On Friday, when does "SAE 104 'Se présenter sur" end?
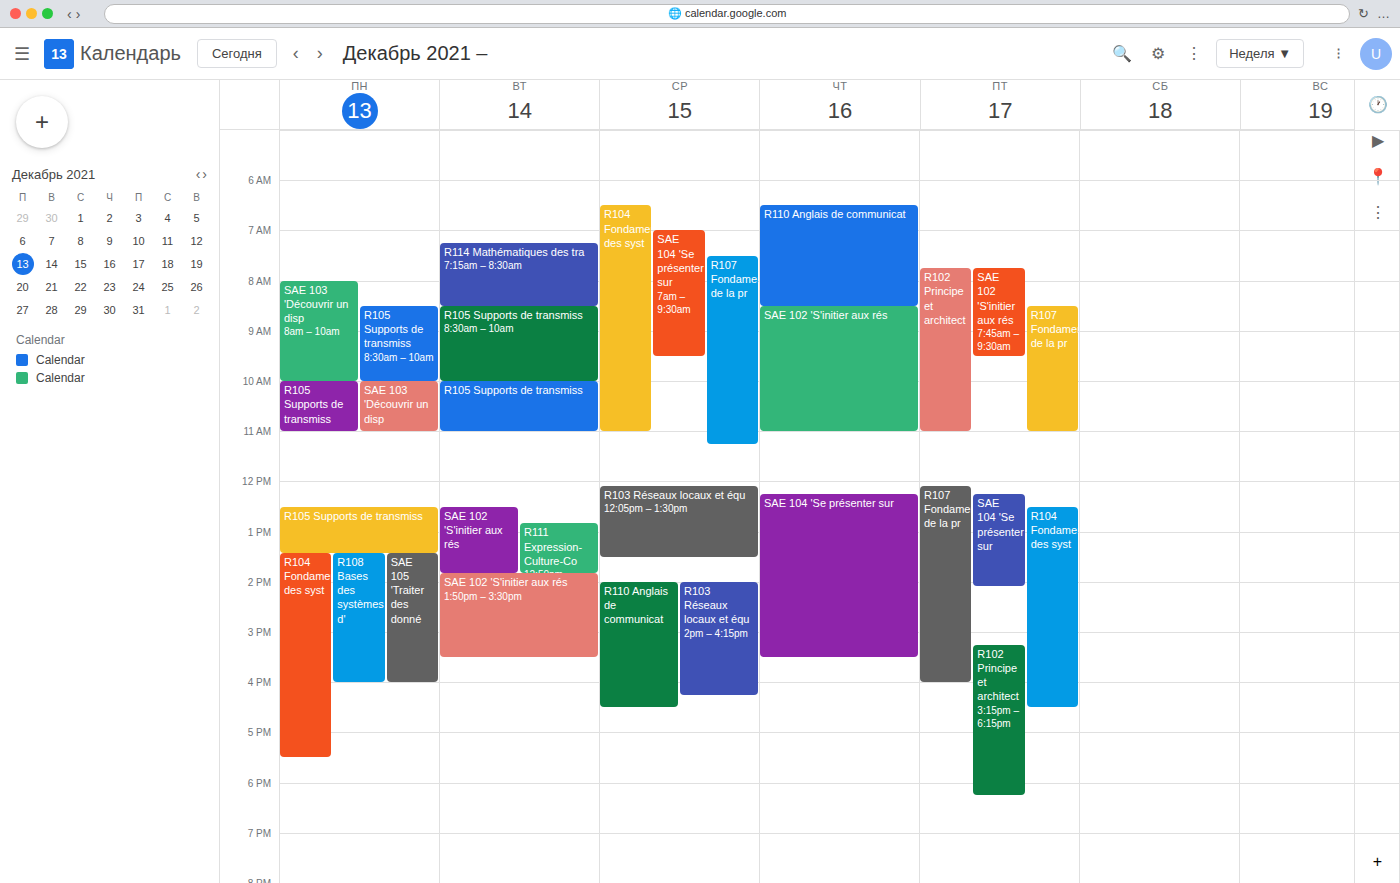
14:05